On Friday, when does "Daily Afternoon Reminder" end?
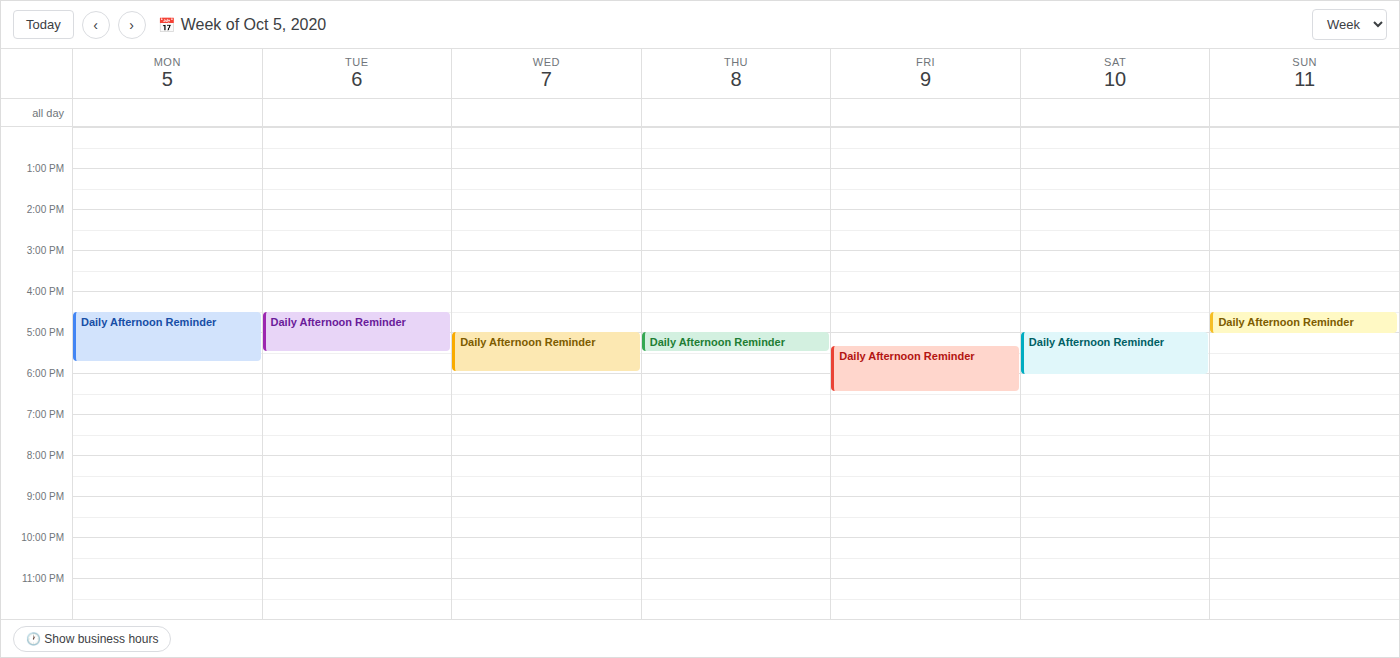
18:30